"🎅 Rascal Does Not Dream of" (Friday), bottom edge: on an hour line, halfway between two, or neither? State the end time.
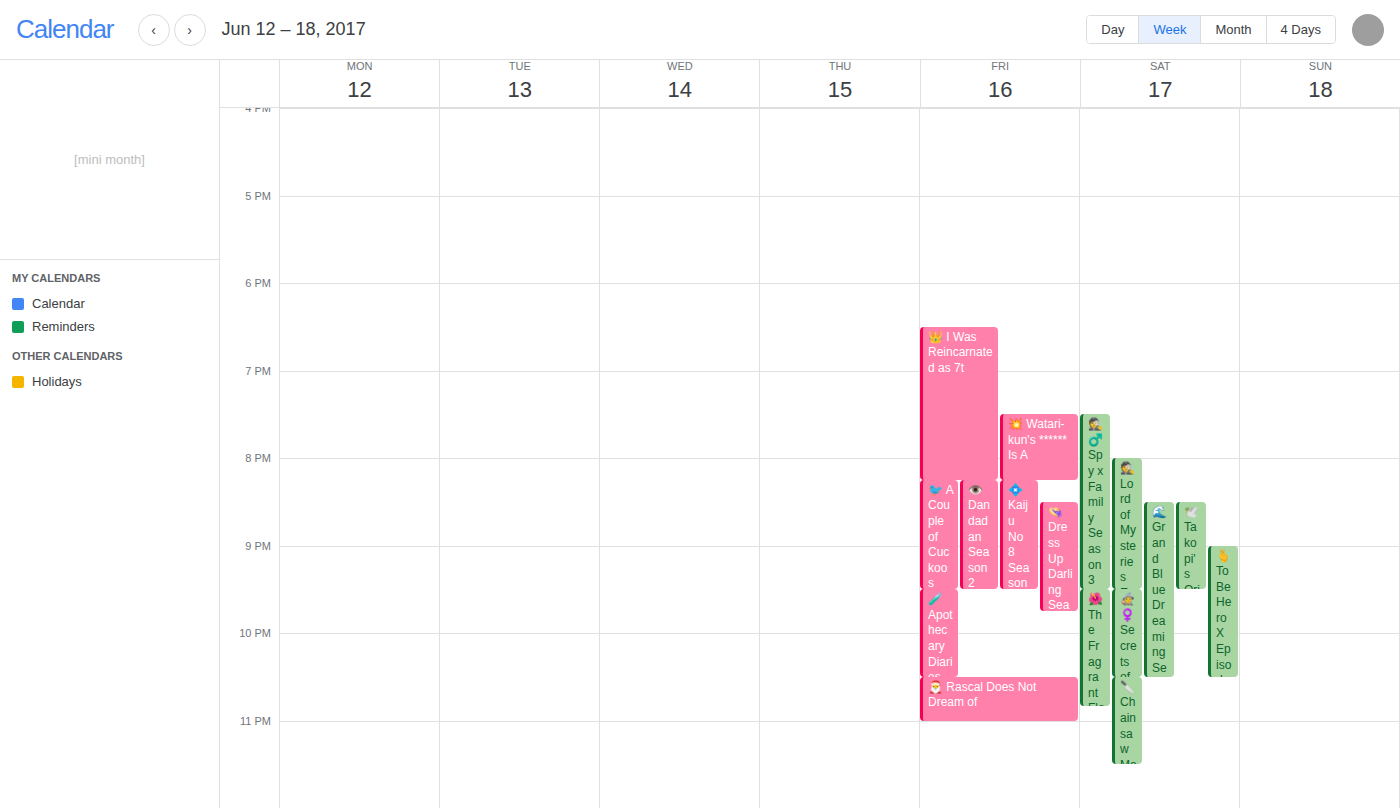
11:00 PM -- exactly on the 11 PM line.